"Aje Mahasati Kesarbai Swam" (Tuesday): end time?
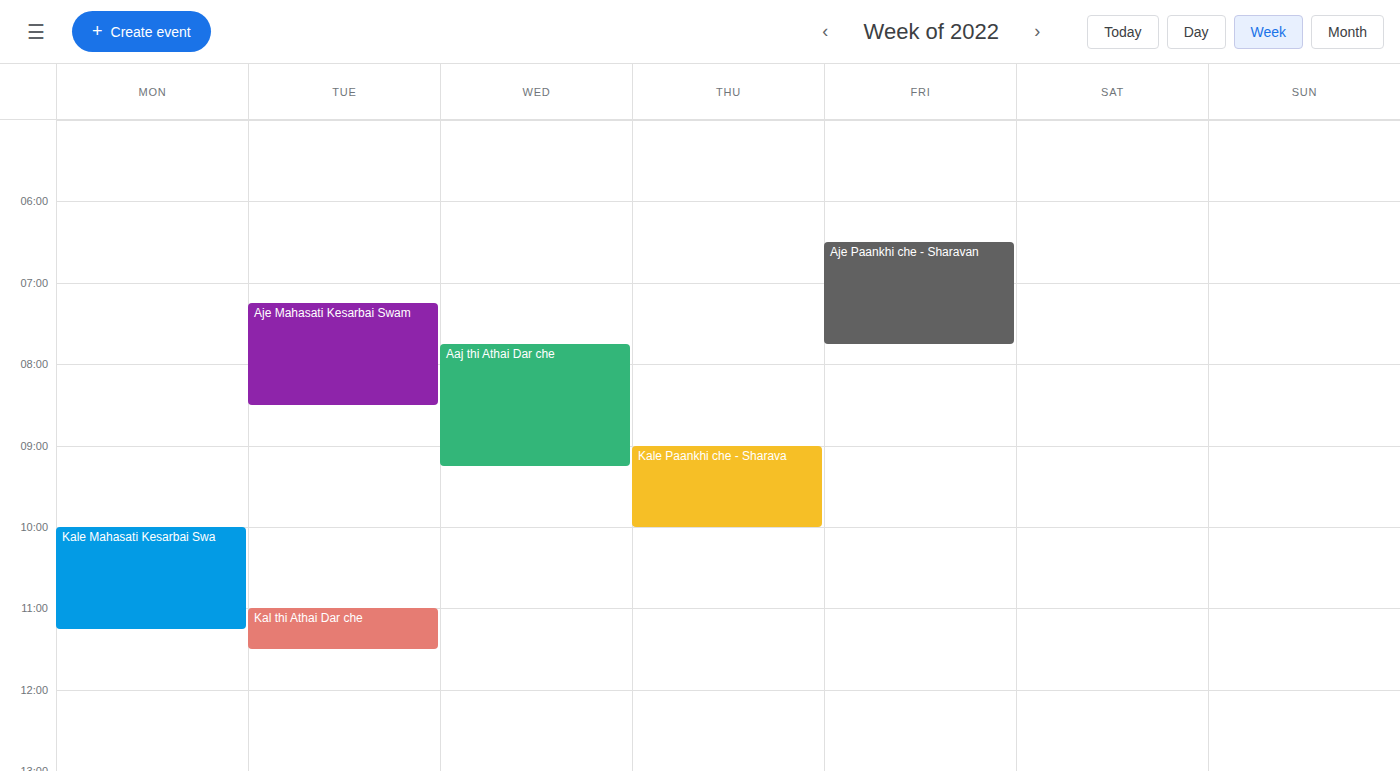
8:30 AM